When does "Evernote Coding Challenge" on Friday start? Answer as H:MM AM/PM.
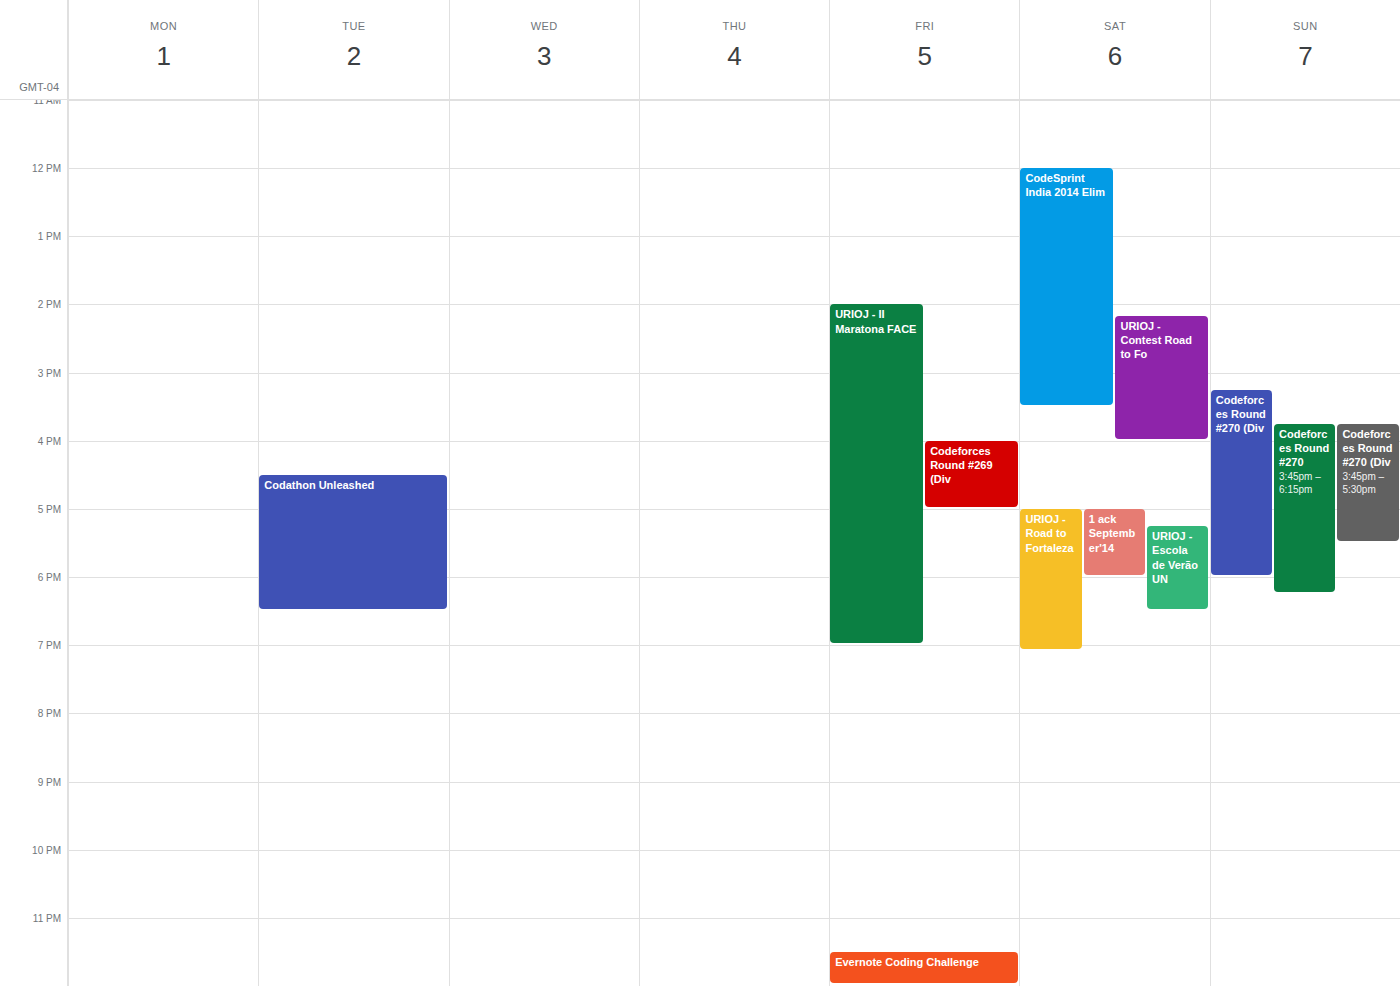
11:30 PM